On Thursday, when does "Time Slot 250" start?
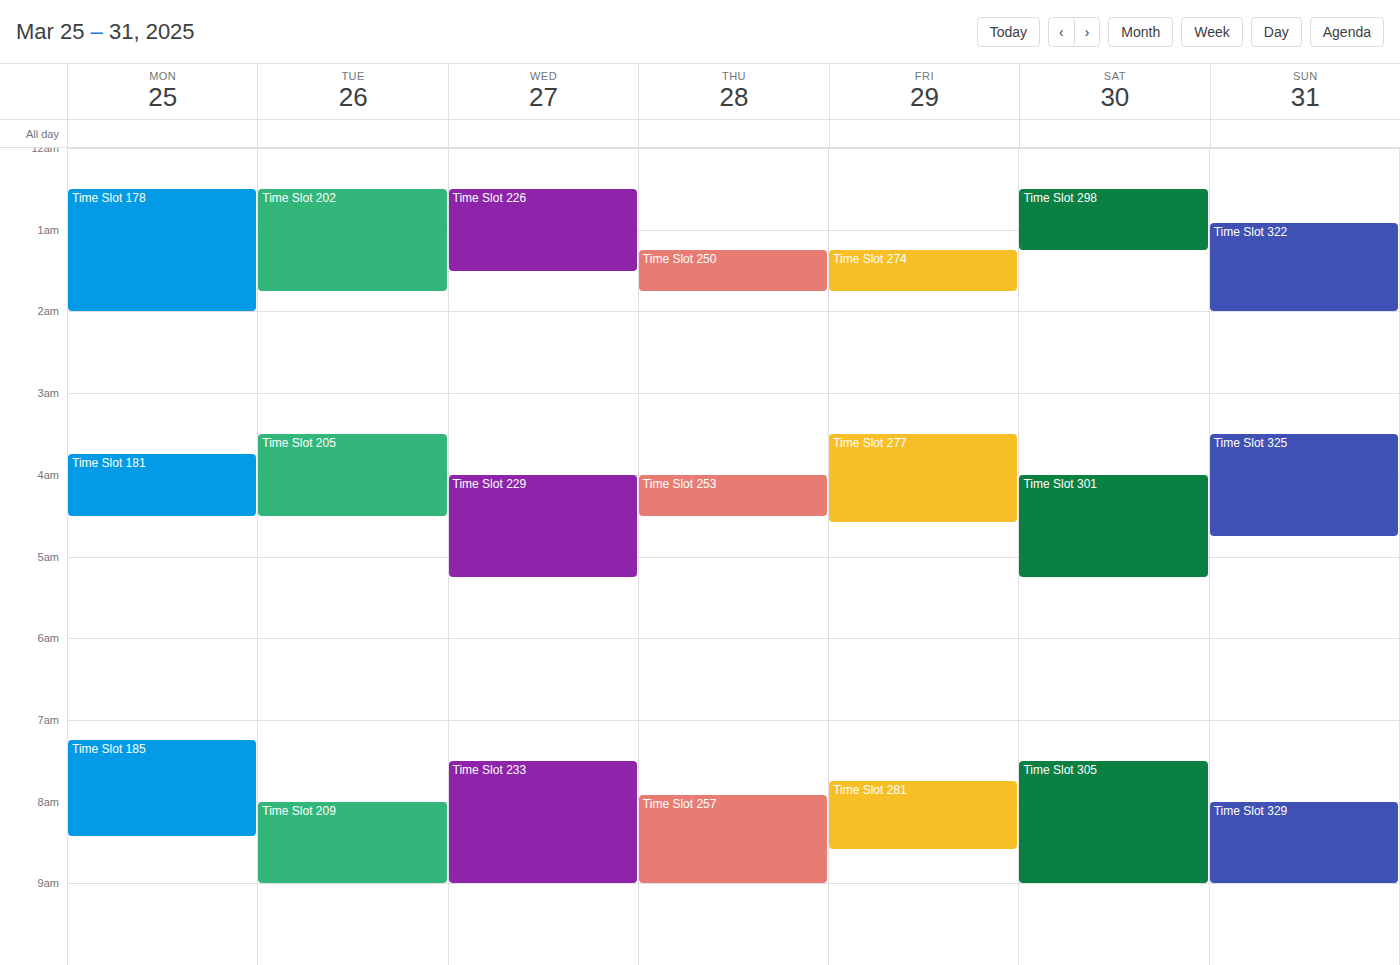
01:15